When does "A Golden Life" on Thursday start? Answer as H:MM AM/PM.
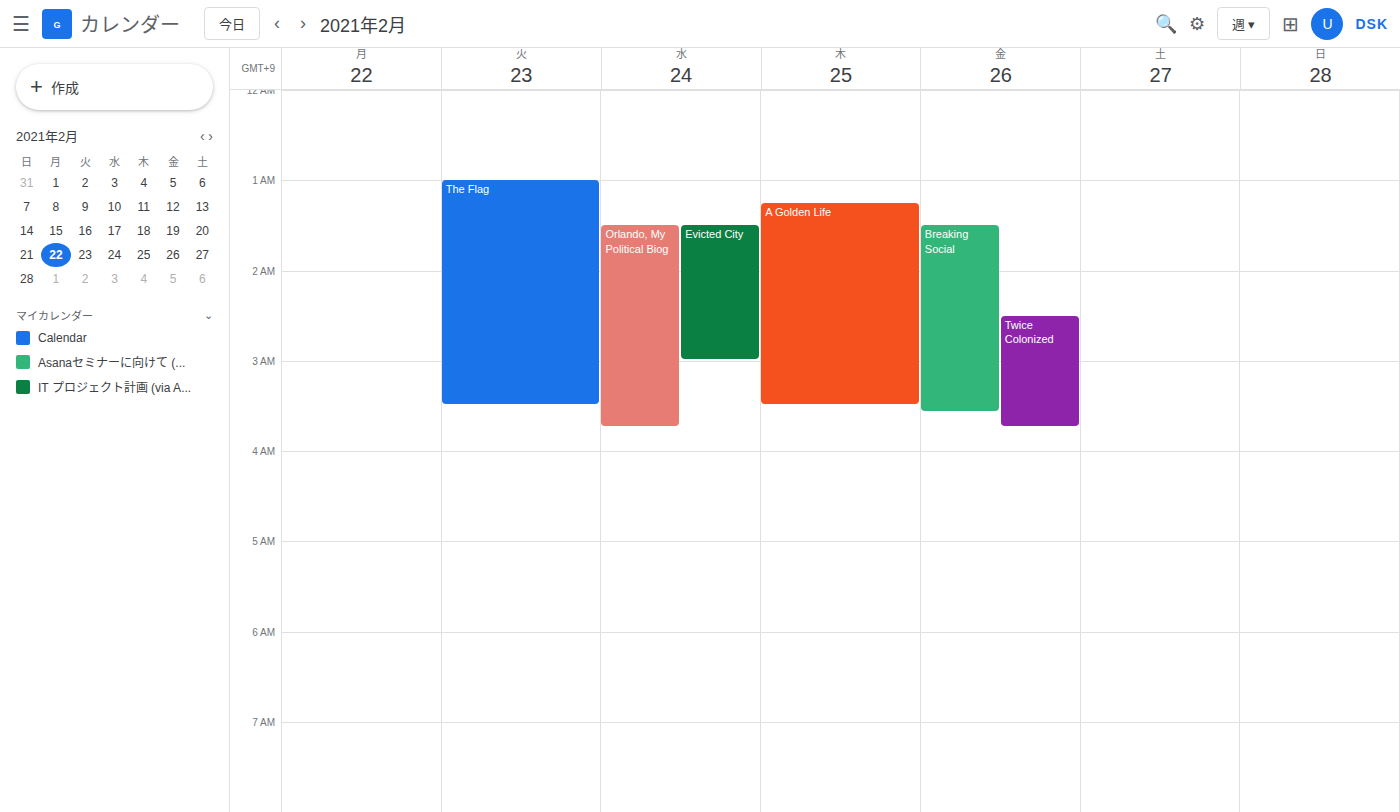
1:15 AM